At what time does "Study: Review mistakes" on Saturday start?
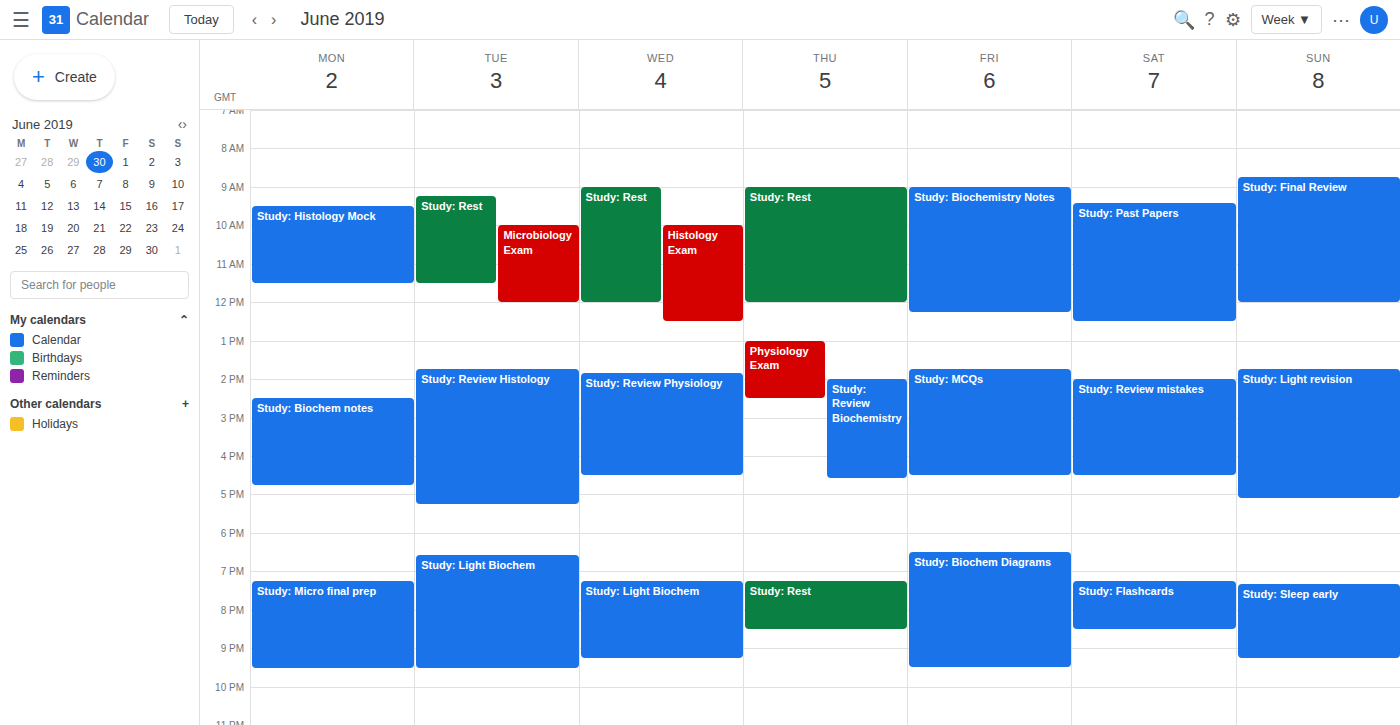
2:00 PM